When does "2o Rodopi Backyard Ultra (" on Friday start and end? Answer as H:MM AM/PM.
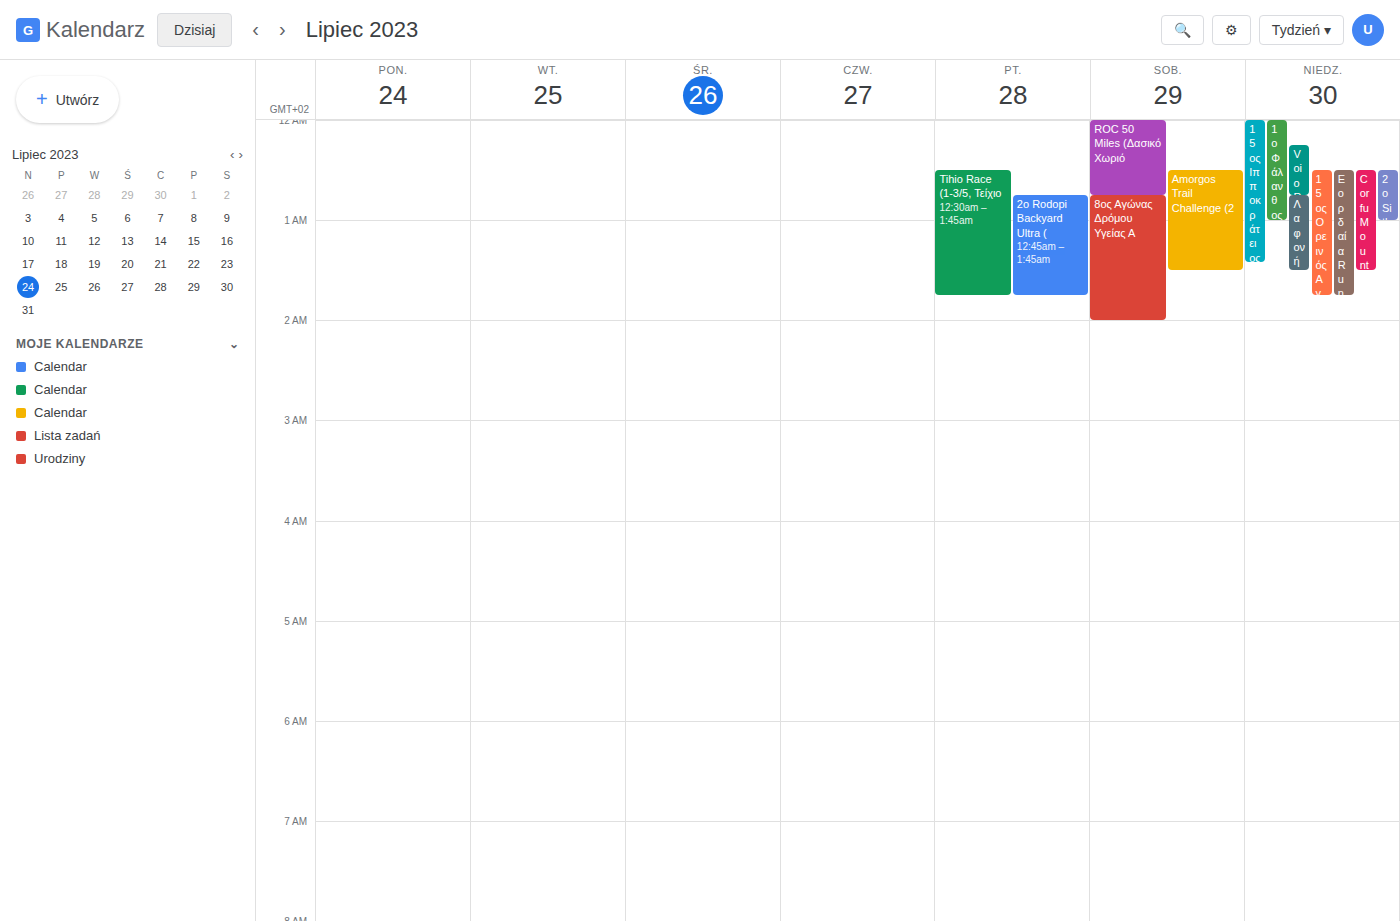
12:45 AM to 1:45 AM